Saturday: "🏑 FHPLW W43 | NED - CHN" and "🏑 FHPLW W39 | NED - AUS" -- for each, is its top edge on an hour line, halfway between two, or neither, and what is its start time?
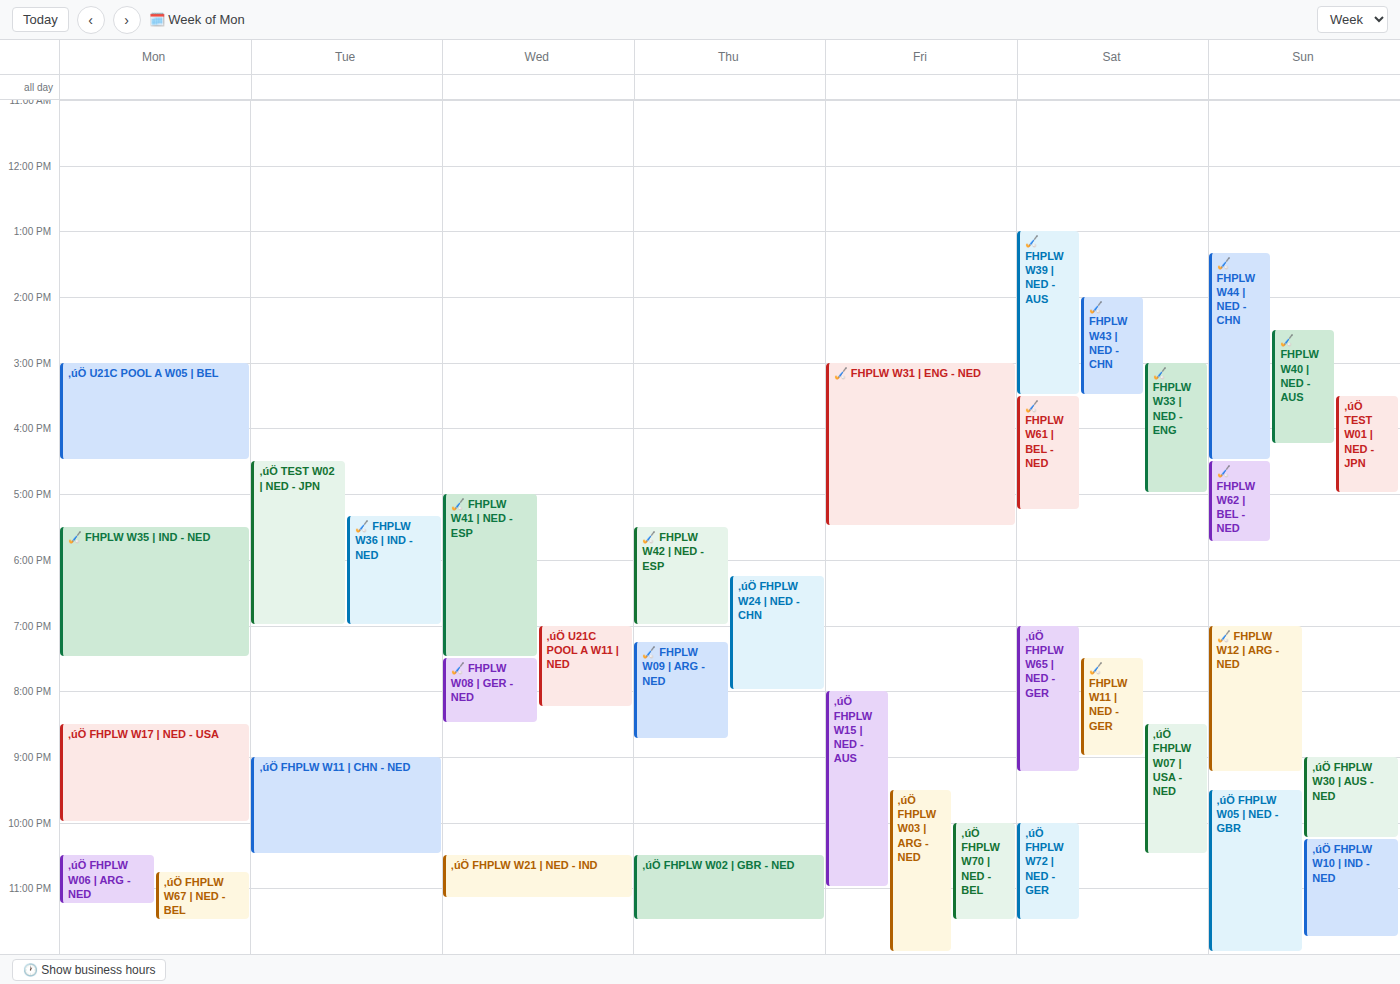
"🏑 FHPLW W43 | NED - CHN": 2:00 PM, exactly on the 2 PM line. "🏑 FHPLW W39 | NED - AUS": 1:00 PM, exactly on the 1 PM line.